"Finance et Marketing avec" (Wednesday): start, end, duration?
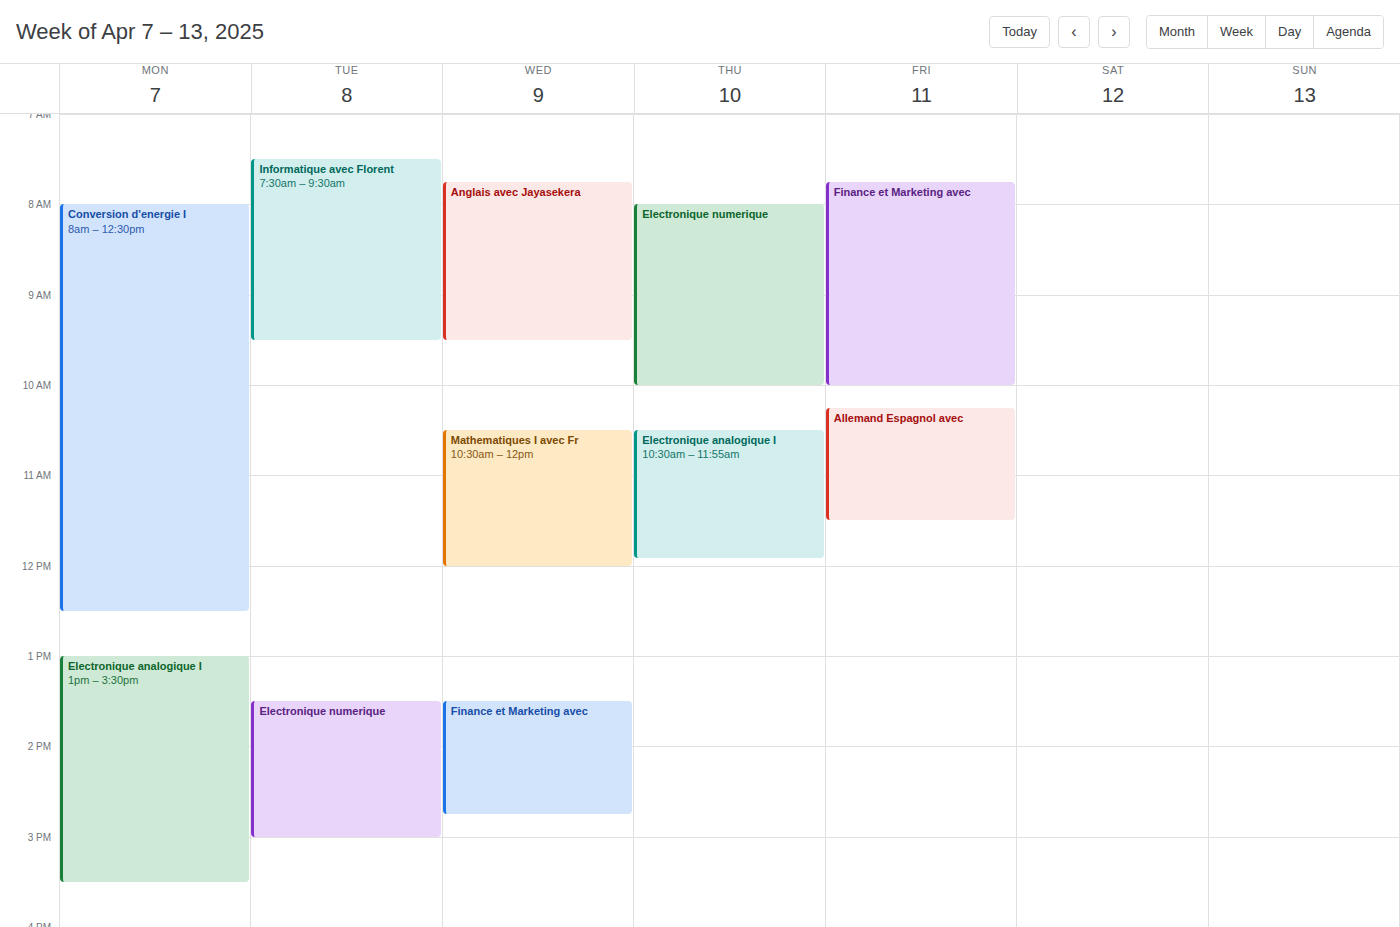
13:30 to 14:45, 1 hour 15 minutes